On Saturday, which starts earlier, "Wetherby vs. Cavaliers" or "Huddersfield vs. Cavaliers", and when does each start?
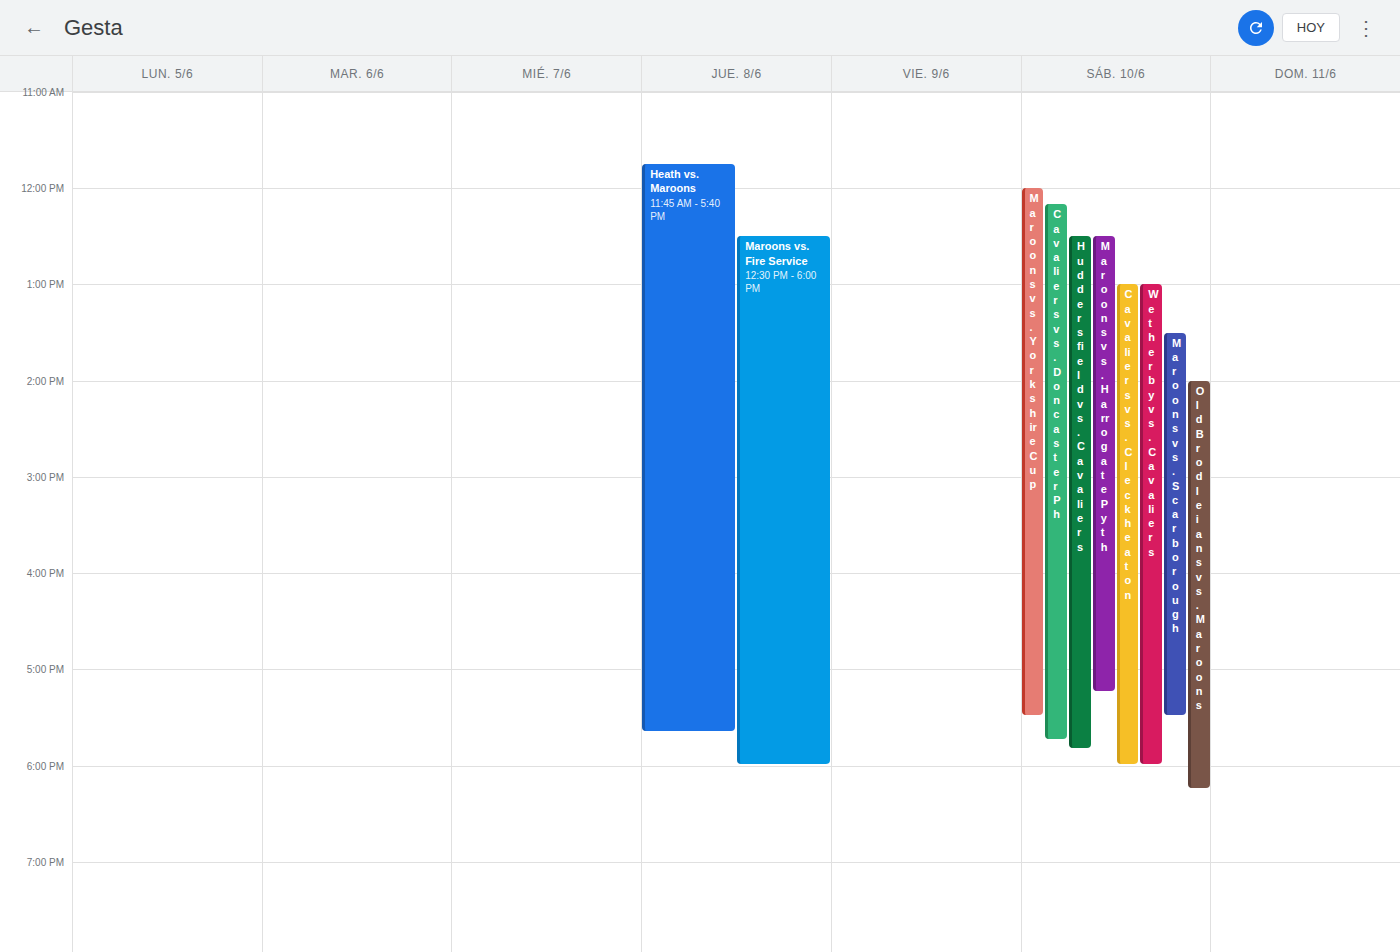
"Huddersfield vs. Cavaliers" 12:30 PM; "Wetherby vs. Cavaliers" 1:00 PM.